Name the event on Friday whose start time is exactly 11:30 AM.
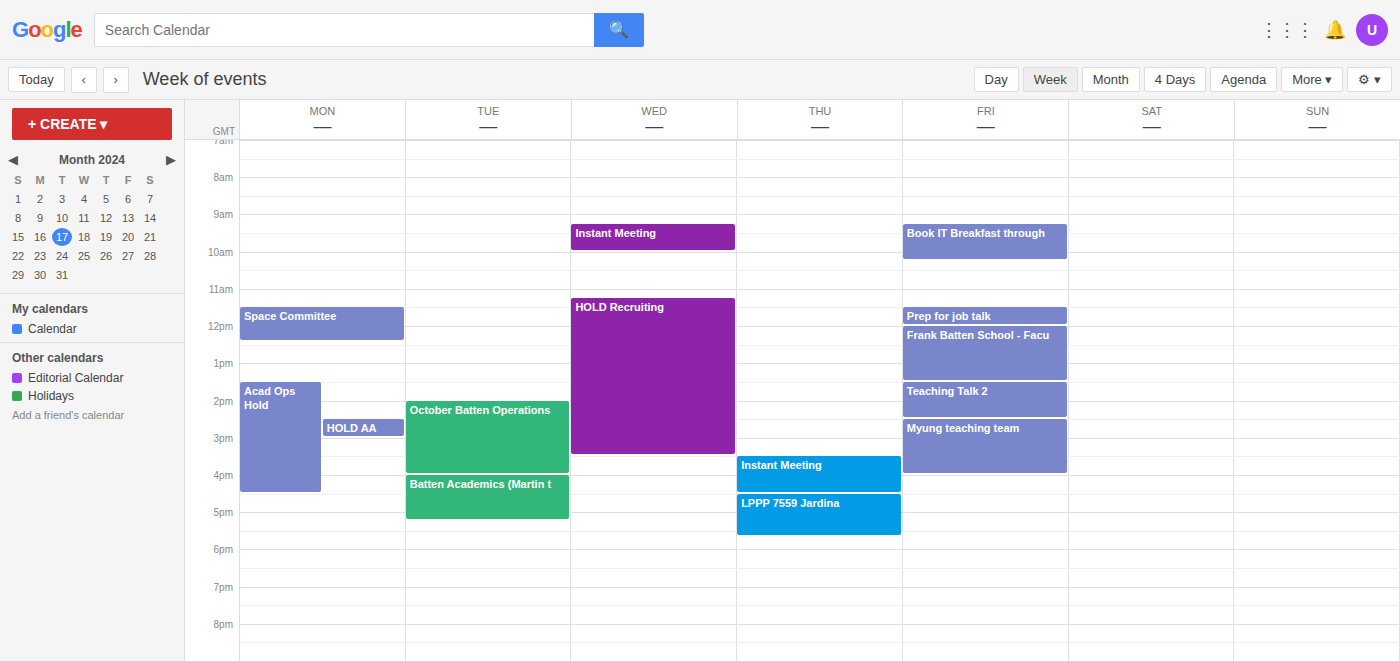
"Prep for job talk"